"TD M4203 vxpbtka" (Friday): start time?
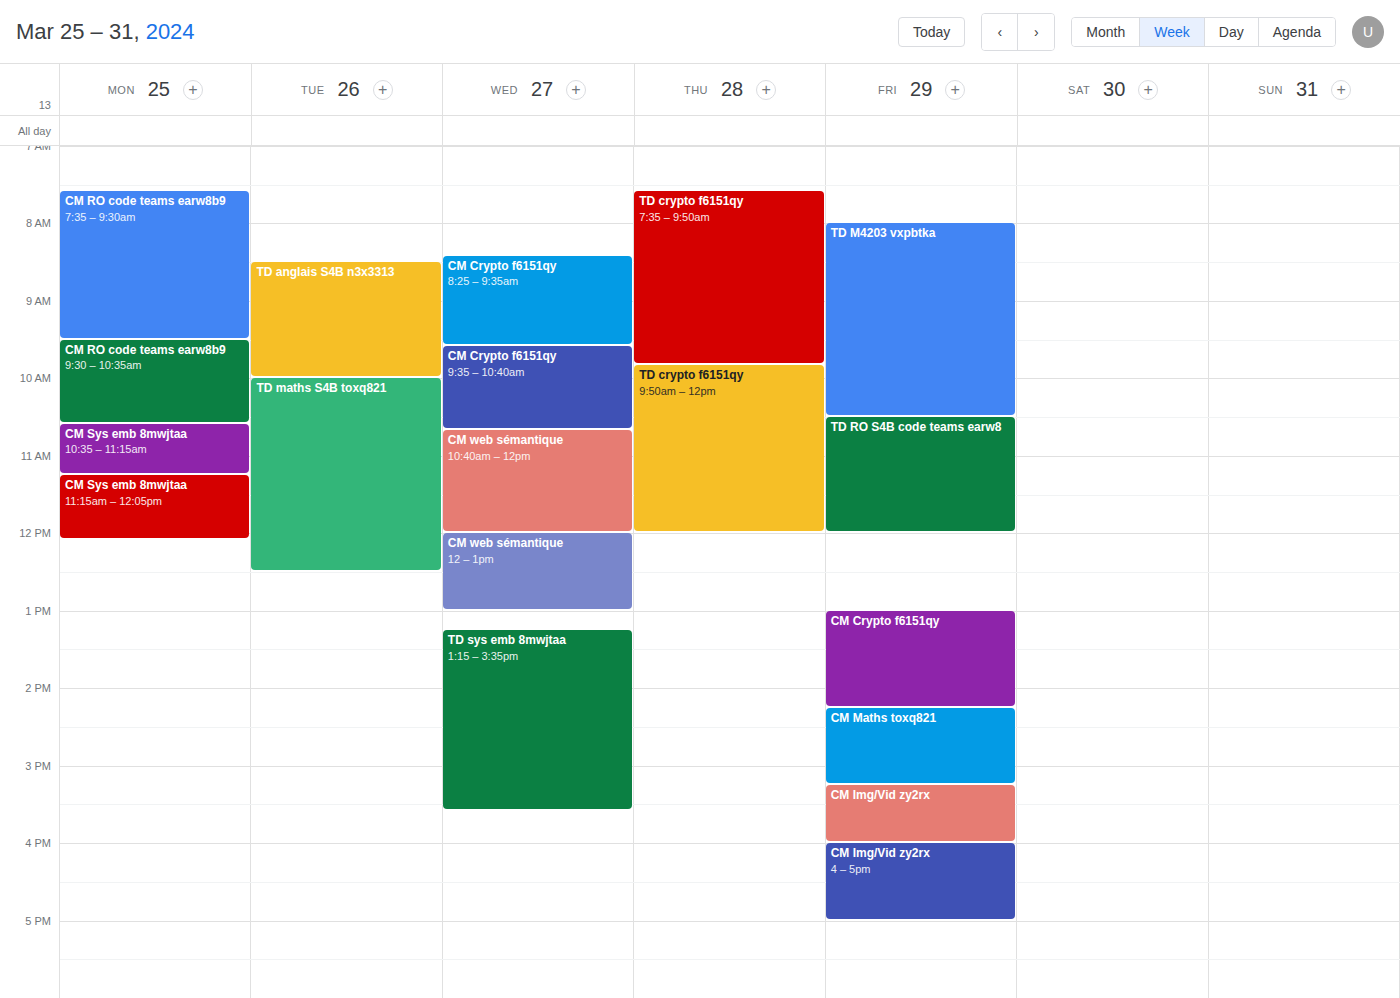
8:00 AM